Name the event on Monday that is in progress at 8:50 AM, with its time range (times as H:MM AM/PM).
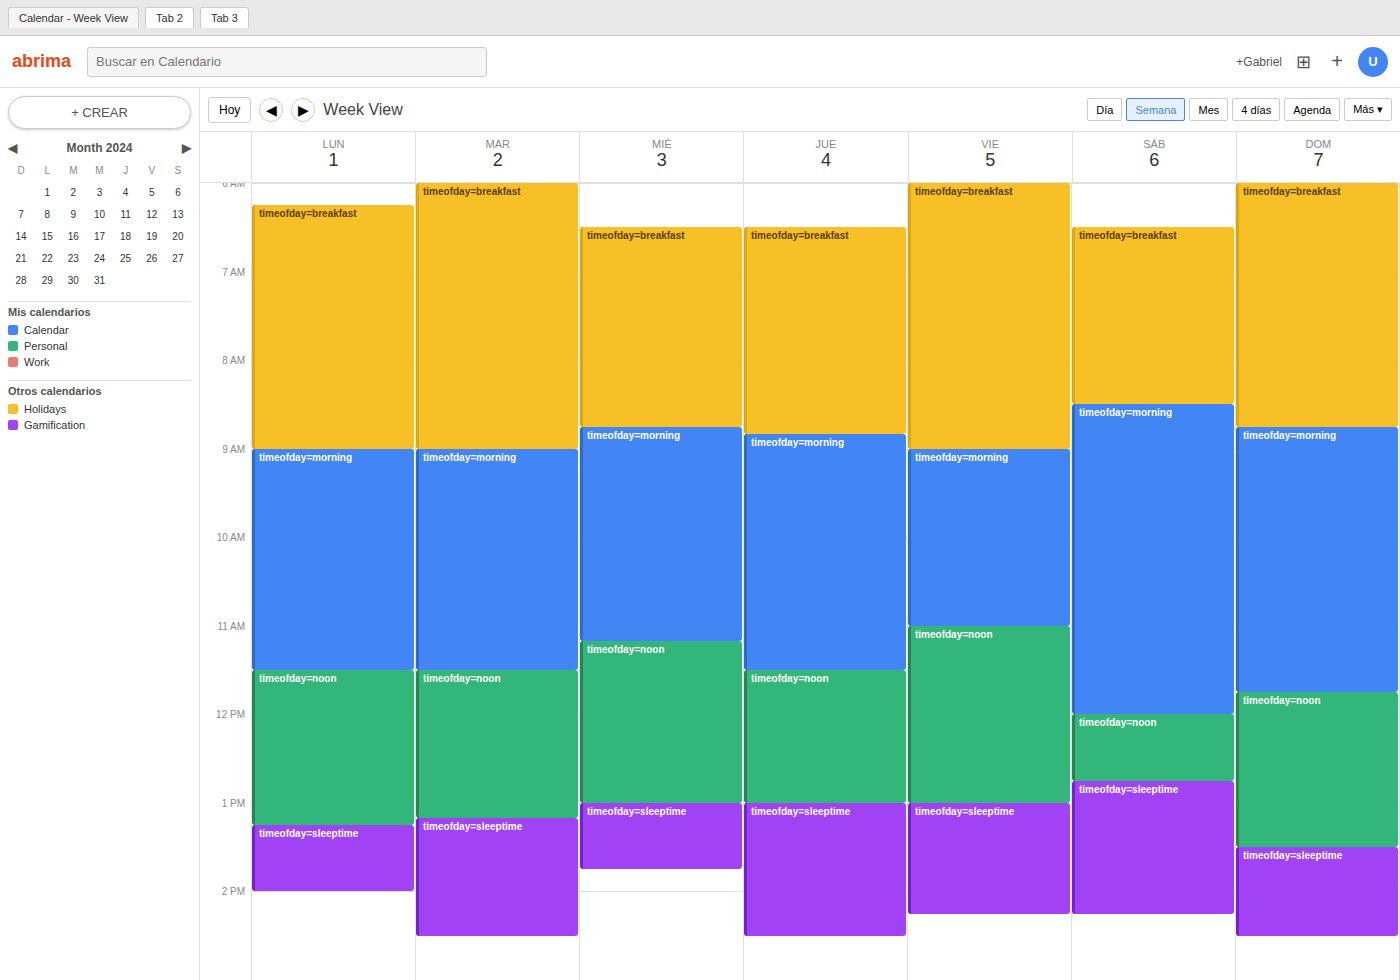
"timeofday=breakfast", 6:15 AM to 9:00 AM